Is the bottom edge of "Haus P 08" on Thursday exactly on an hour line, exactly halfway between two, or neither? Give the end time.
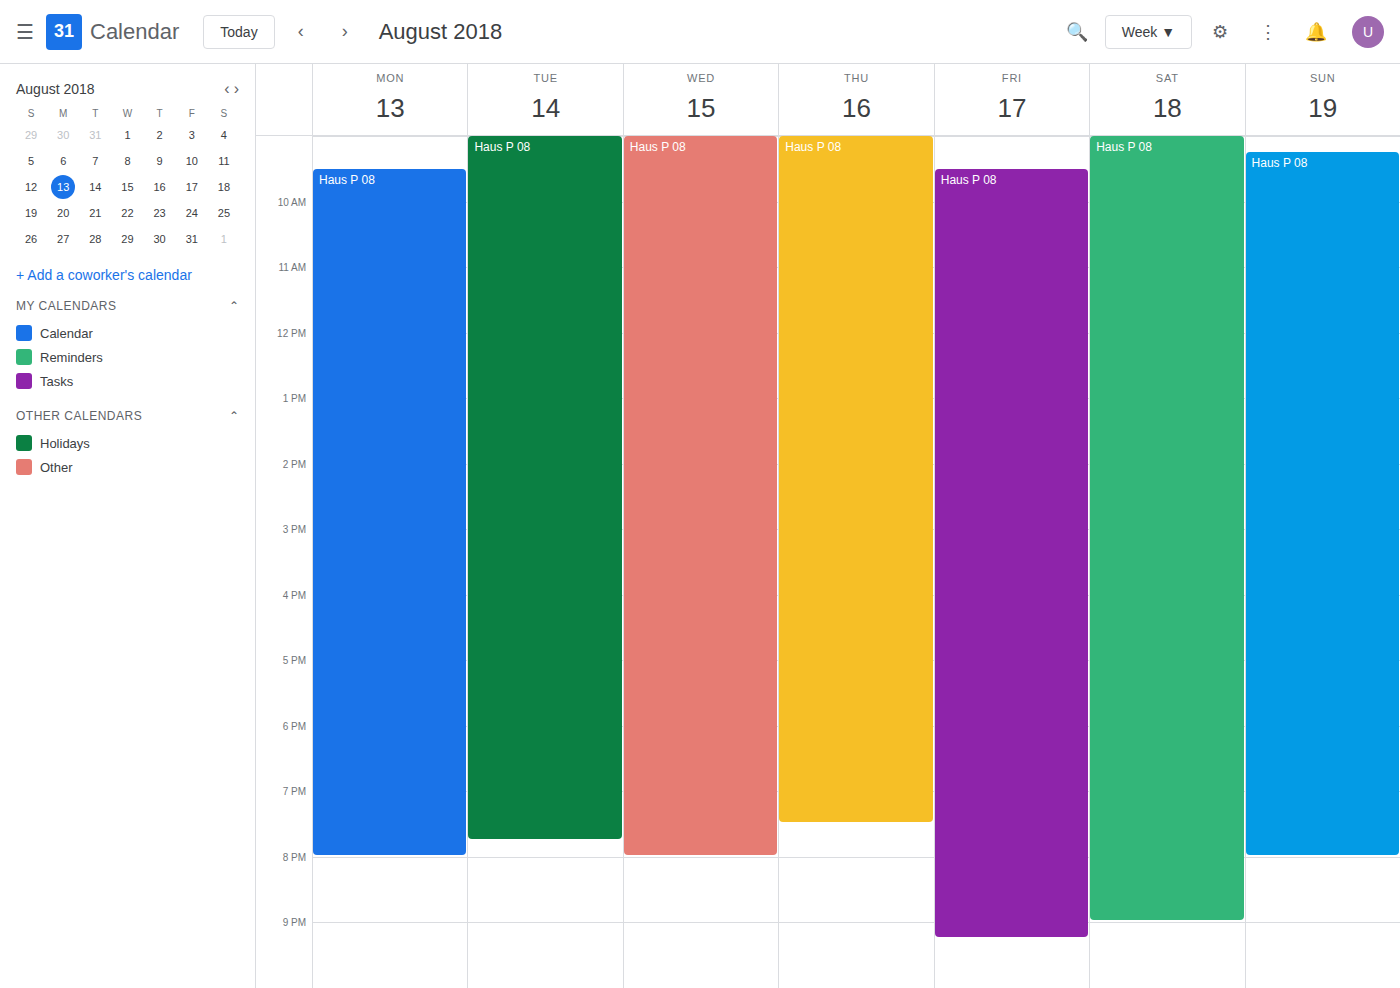
7:30 PM -- halfway between the 7 PM and 8 PM lines.